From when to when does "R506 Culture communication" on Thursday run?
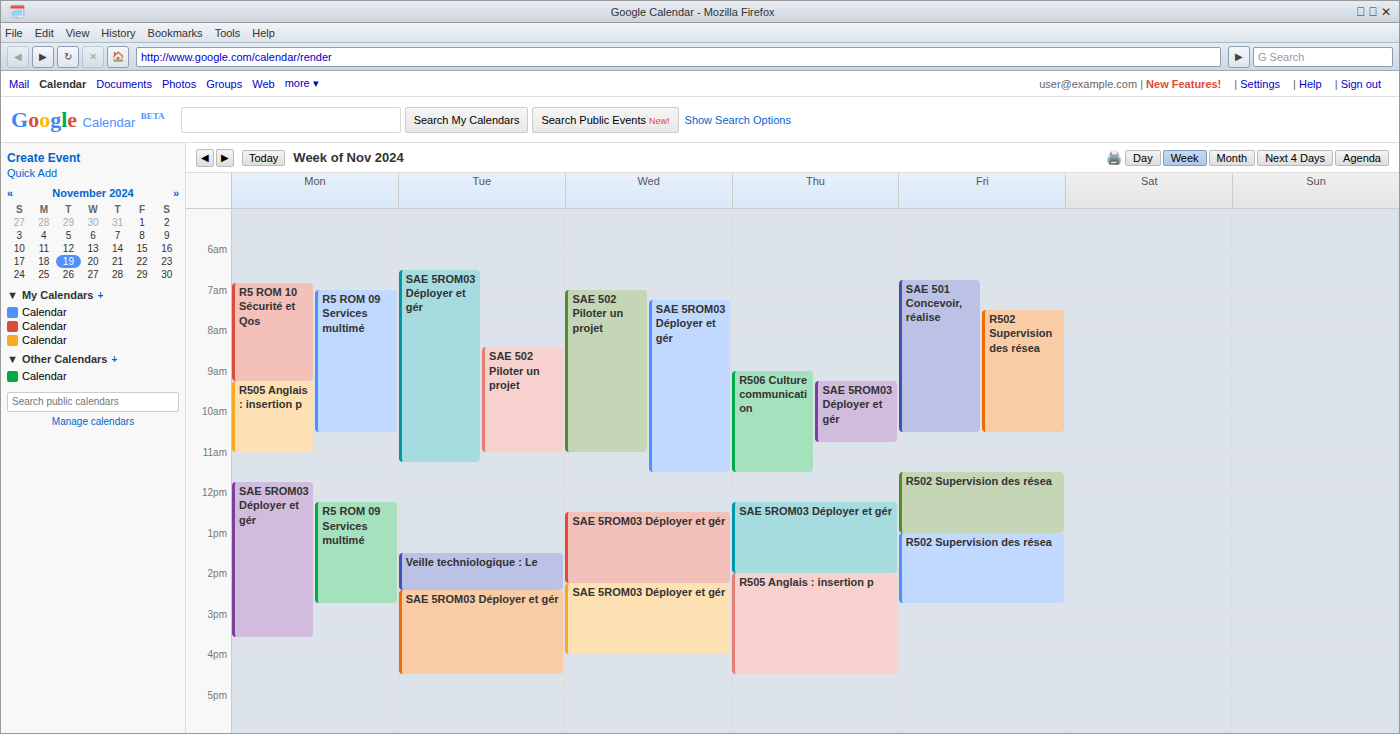
09:00 to 11:30